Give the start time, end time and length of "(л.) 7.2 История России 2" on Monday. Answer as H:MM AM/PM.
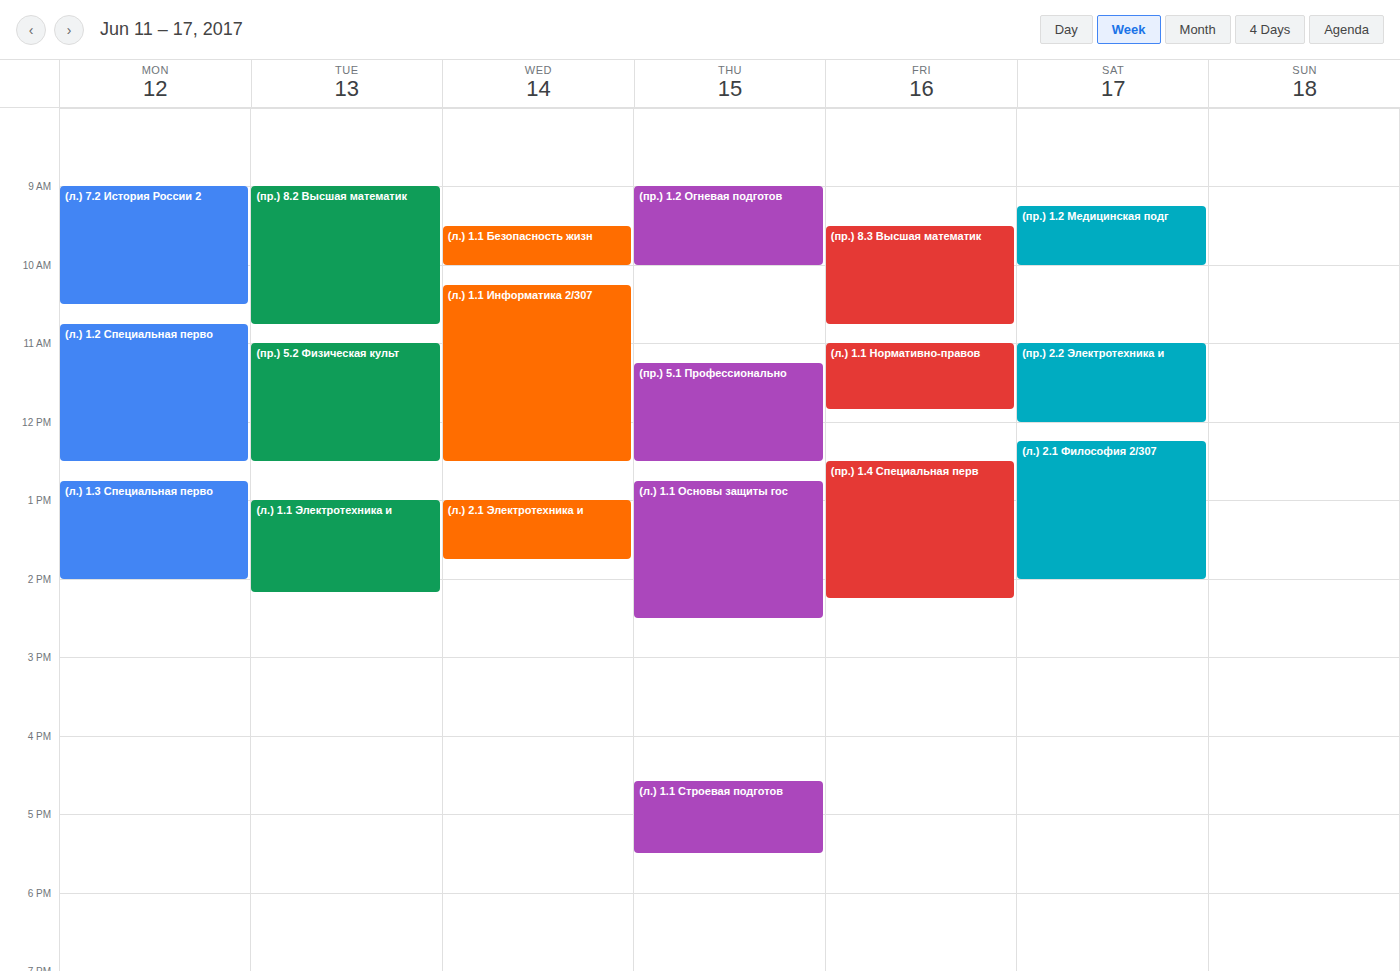
9:00 AM to 10:30 AM, 1 hour 30 minutes